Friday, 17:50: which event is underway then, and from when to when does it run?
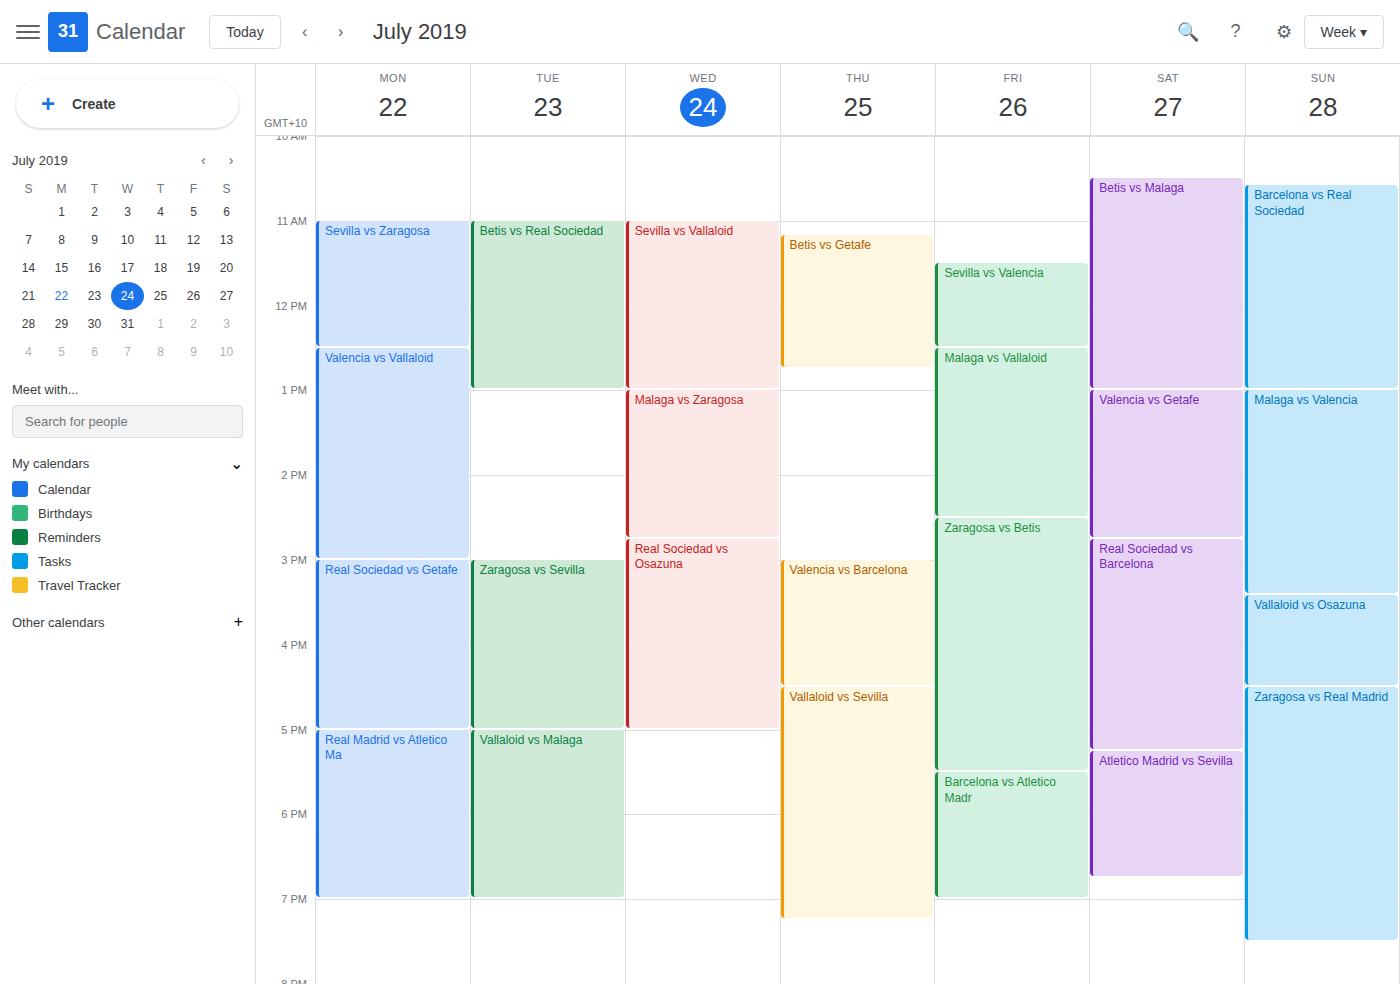
"Barcelona vs Atletico Madr", 17:30 to 19:00